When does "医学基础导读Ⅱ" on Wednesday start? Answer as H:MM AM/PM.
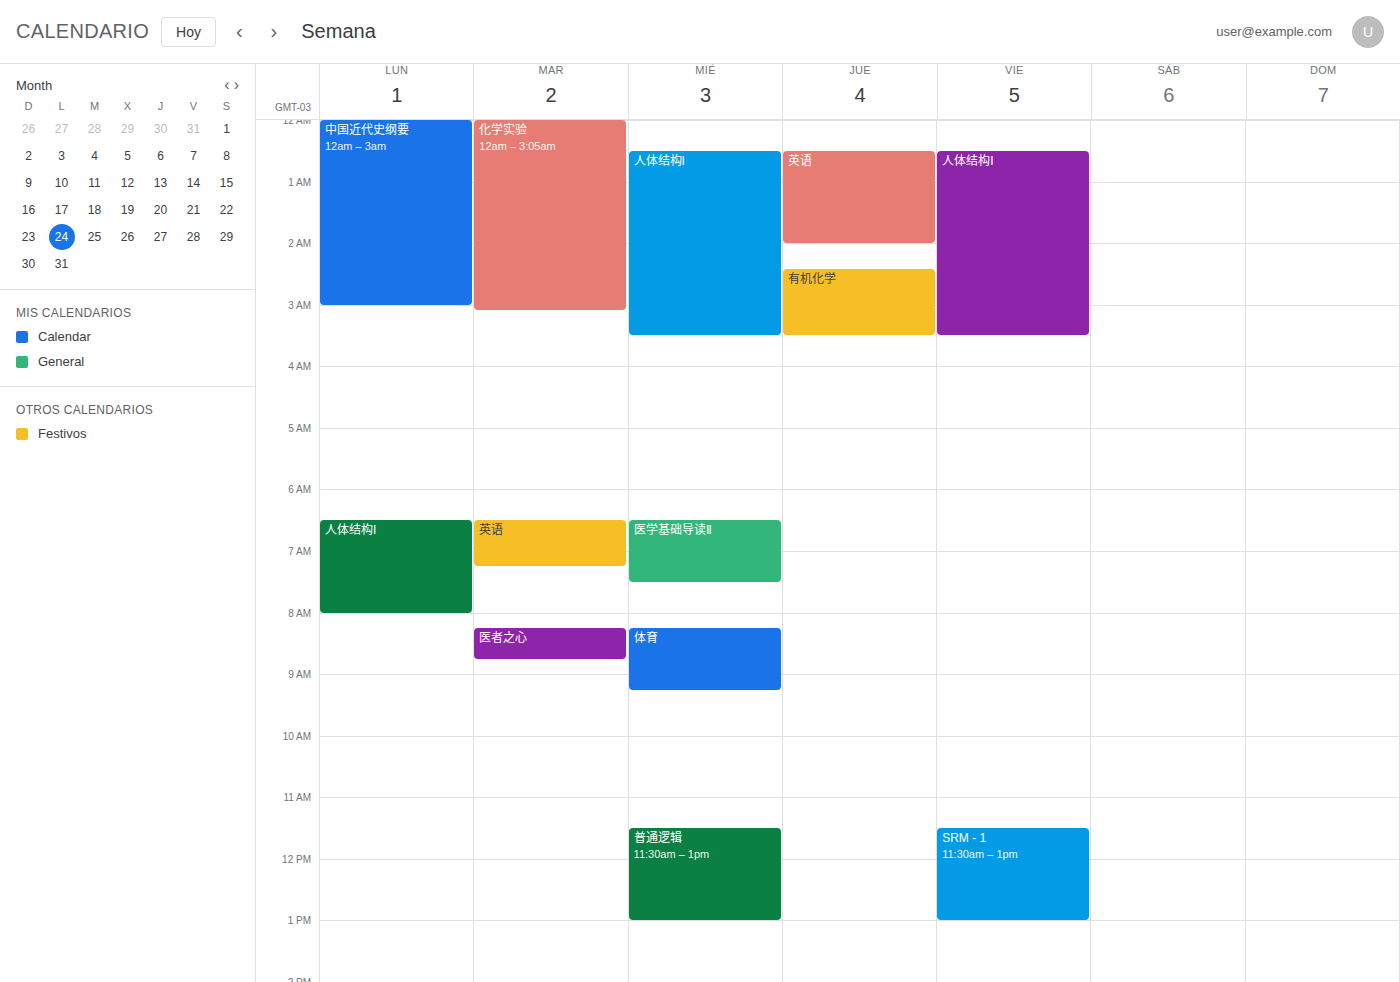
6:30 AM